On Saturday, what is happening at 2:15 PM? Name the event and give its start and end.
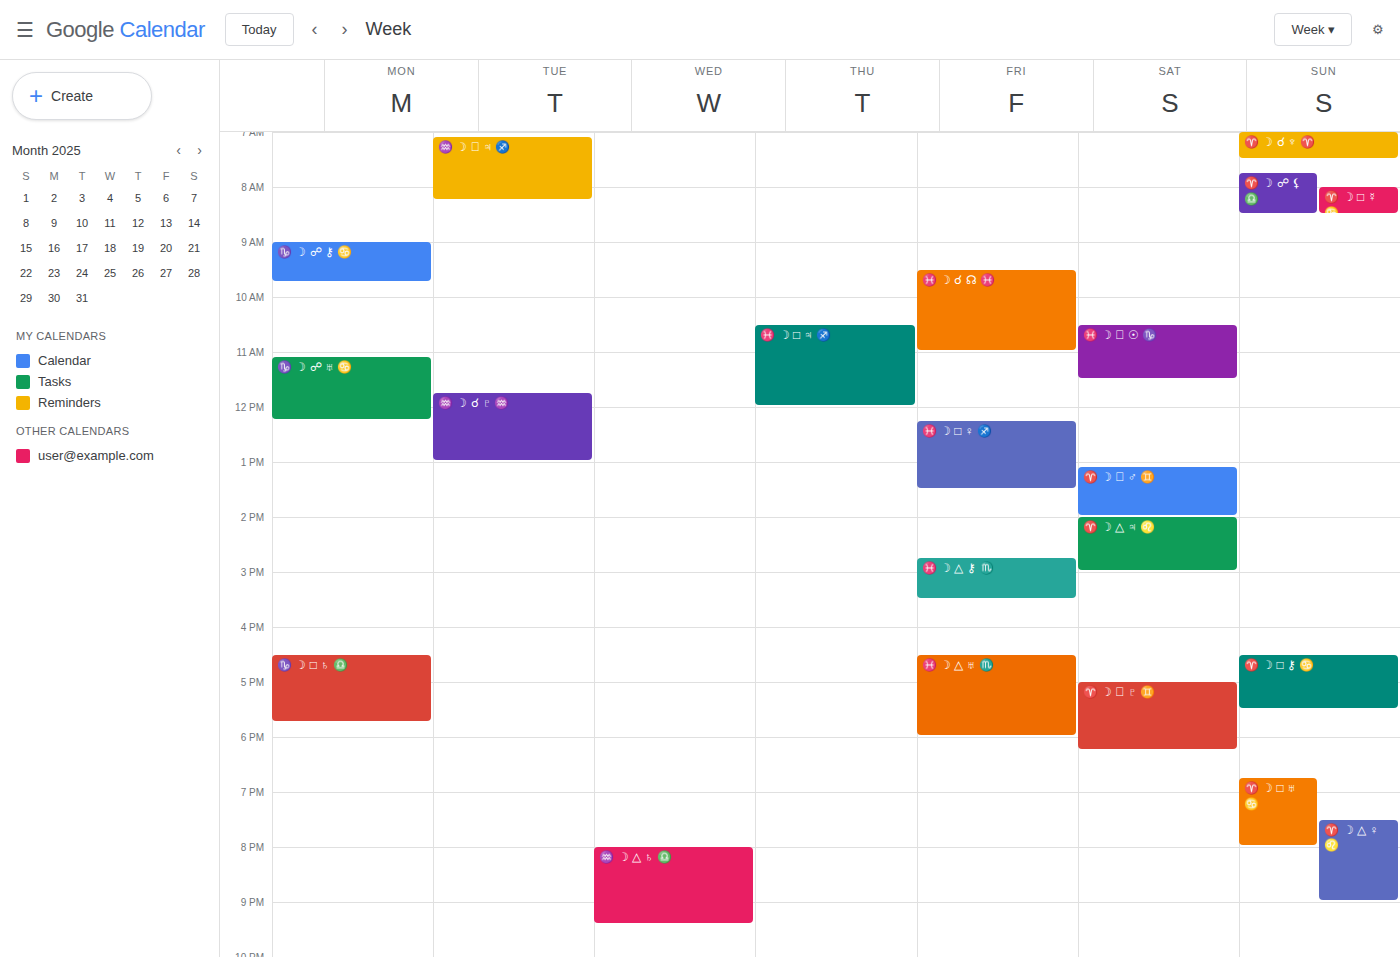
"♈️ ☽ △ ♃ ♌️", 2:00 PM to 3:00 PM